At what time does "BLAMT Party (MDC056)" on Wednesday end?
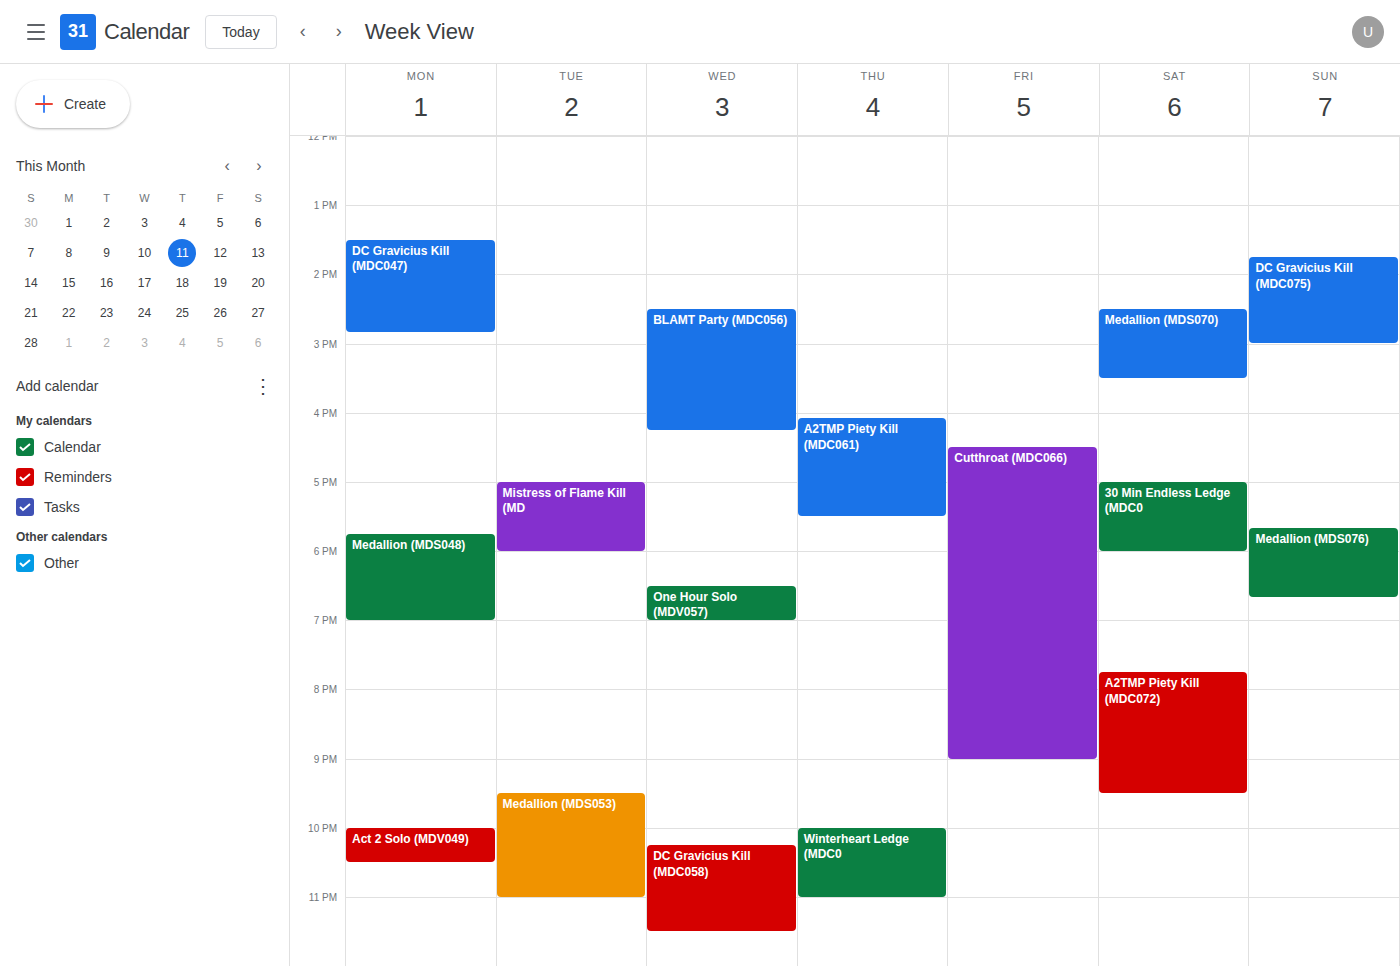
4:15 PM